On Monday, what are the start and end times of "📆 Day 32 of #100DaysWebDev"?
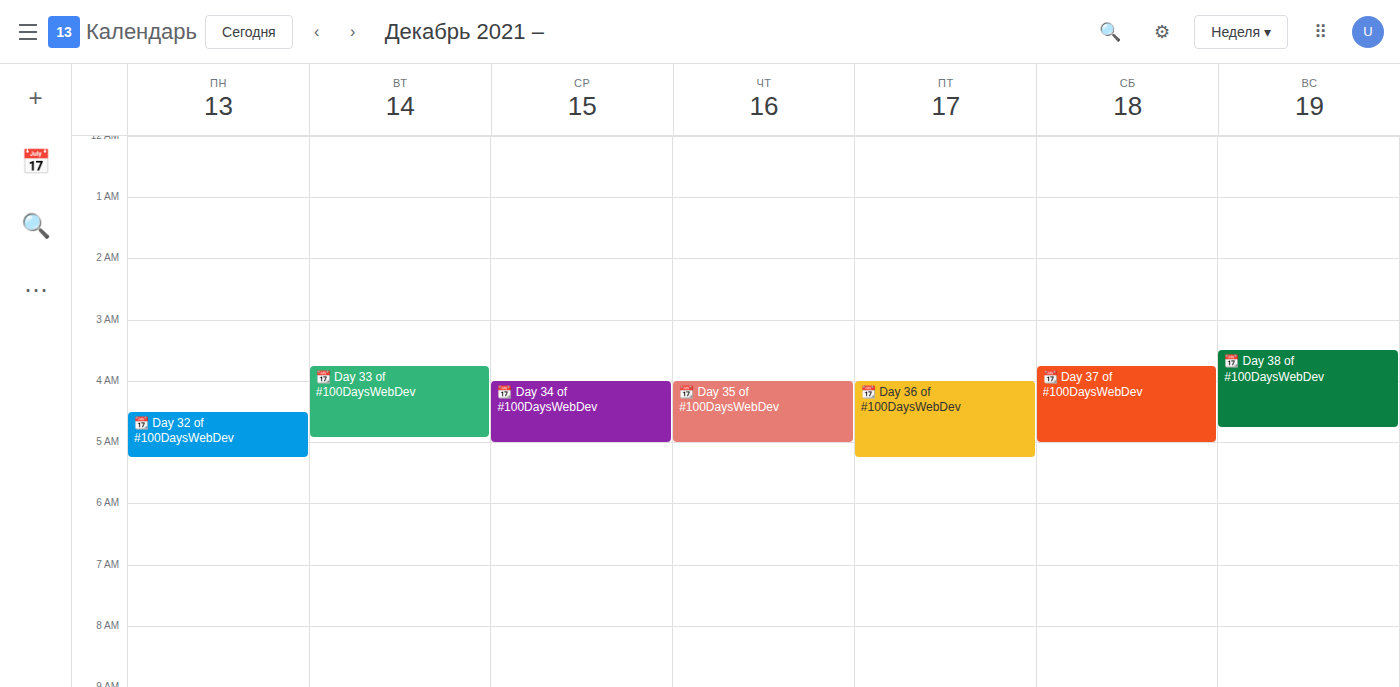
04:30 to 05:15